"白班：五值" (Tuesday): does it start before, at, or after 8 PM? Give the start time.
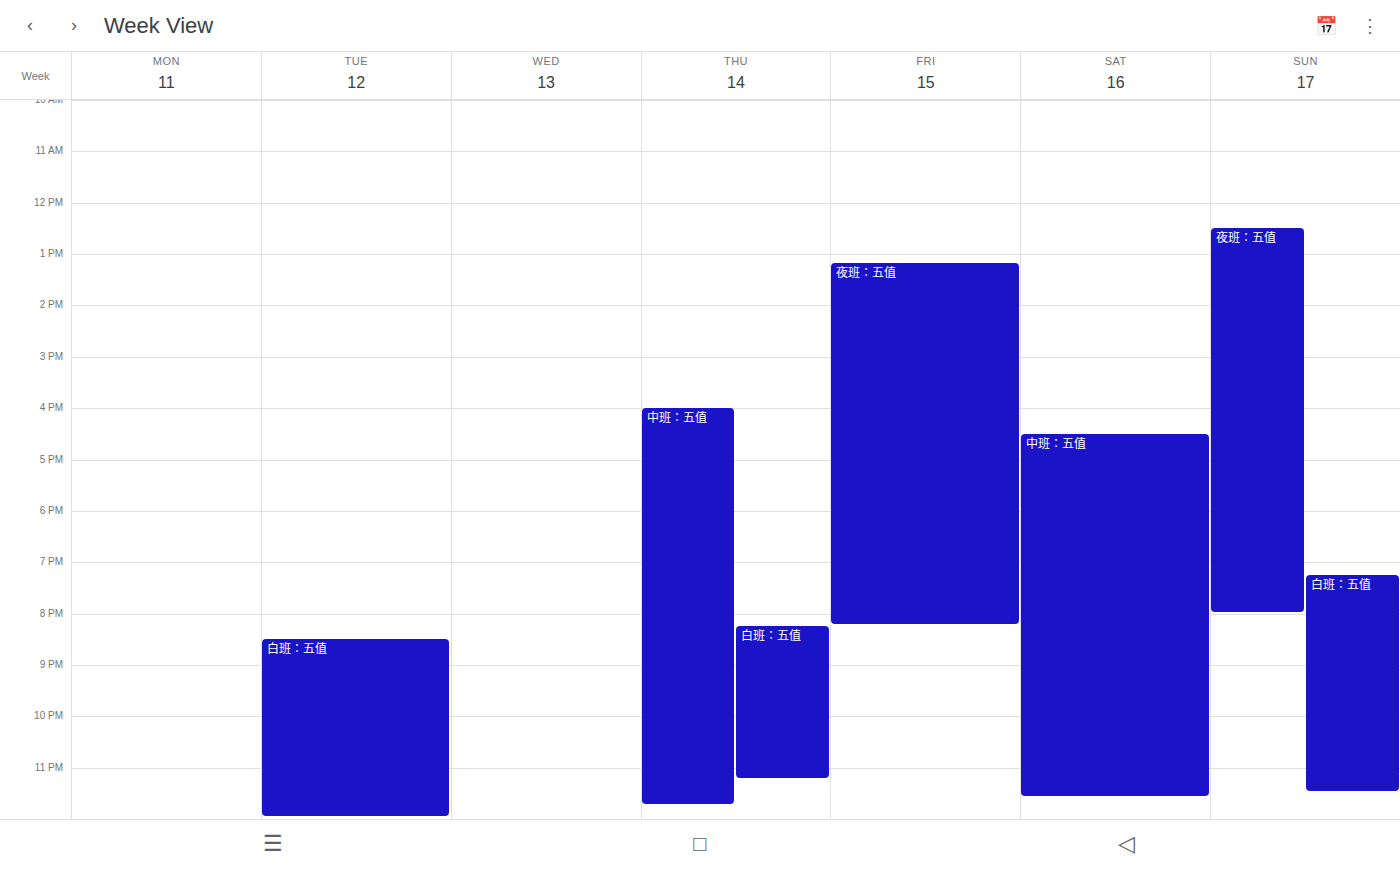
8:30 PM -- after 8 PM, 30 minutes below the 8 PM line.